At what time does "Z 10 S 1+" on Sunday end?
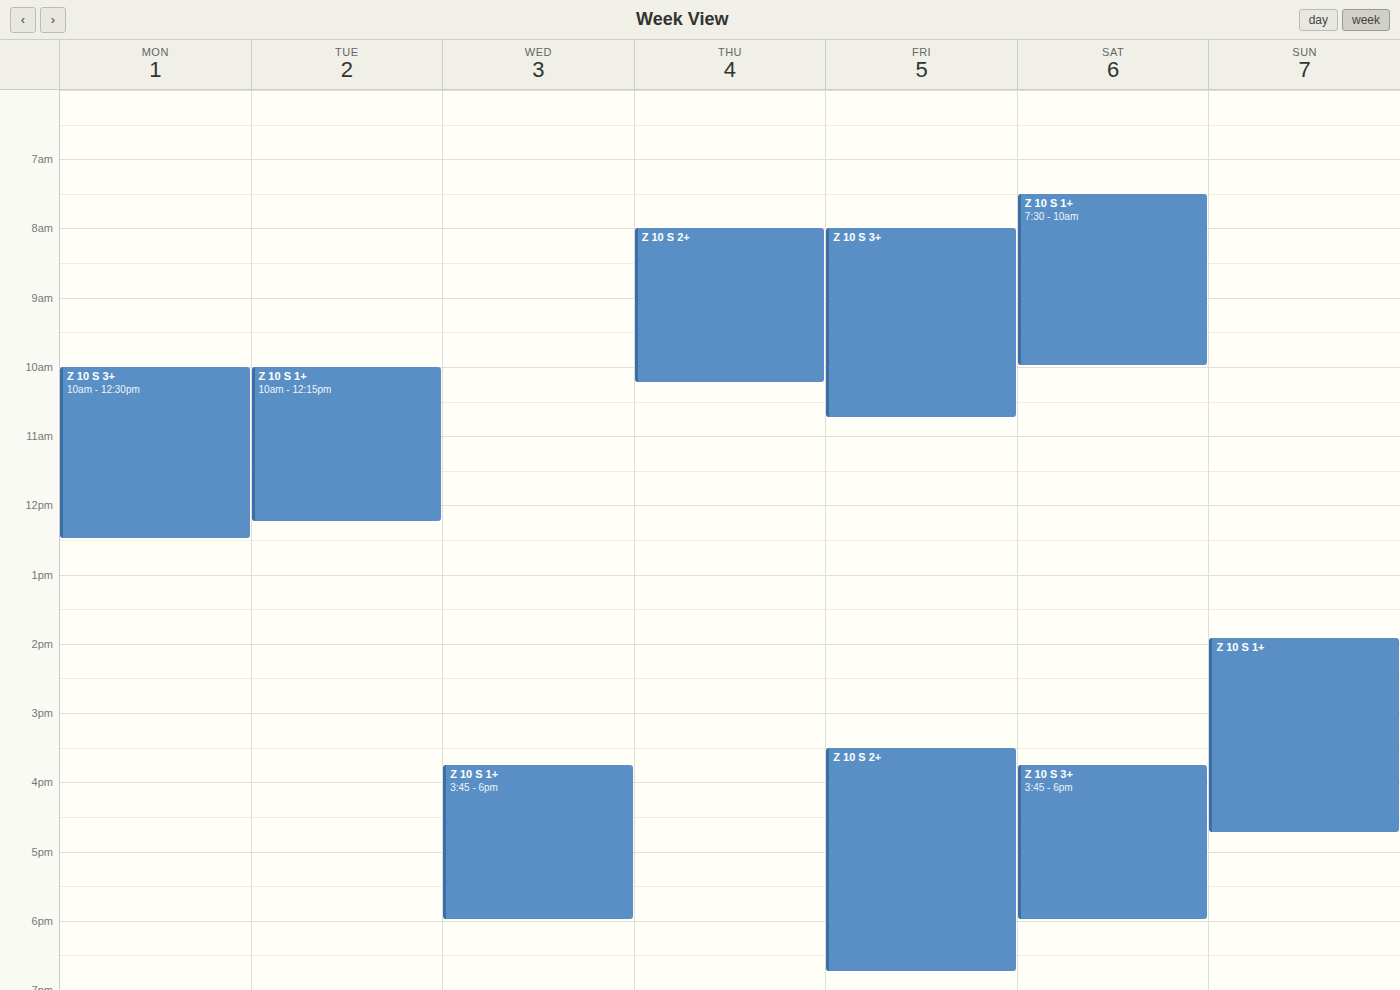
4:45 PM